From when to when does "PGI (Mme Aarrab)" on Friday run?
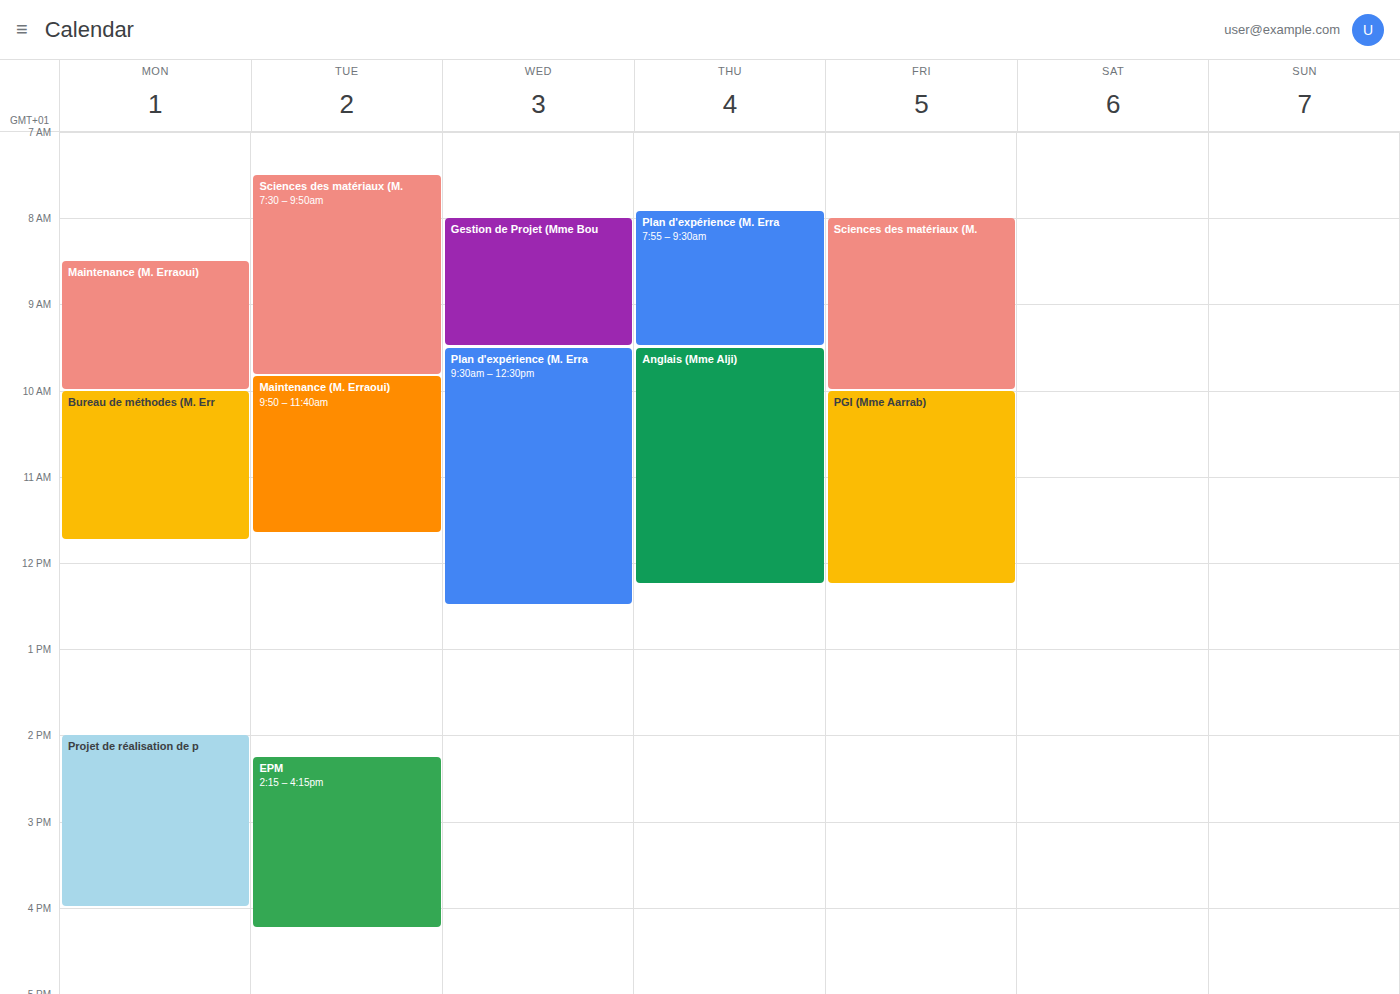
10:00 AM to 12:15 PM